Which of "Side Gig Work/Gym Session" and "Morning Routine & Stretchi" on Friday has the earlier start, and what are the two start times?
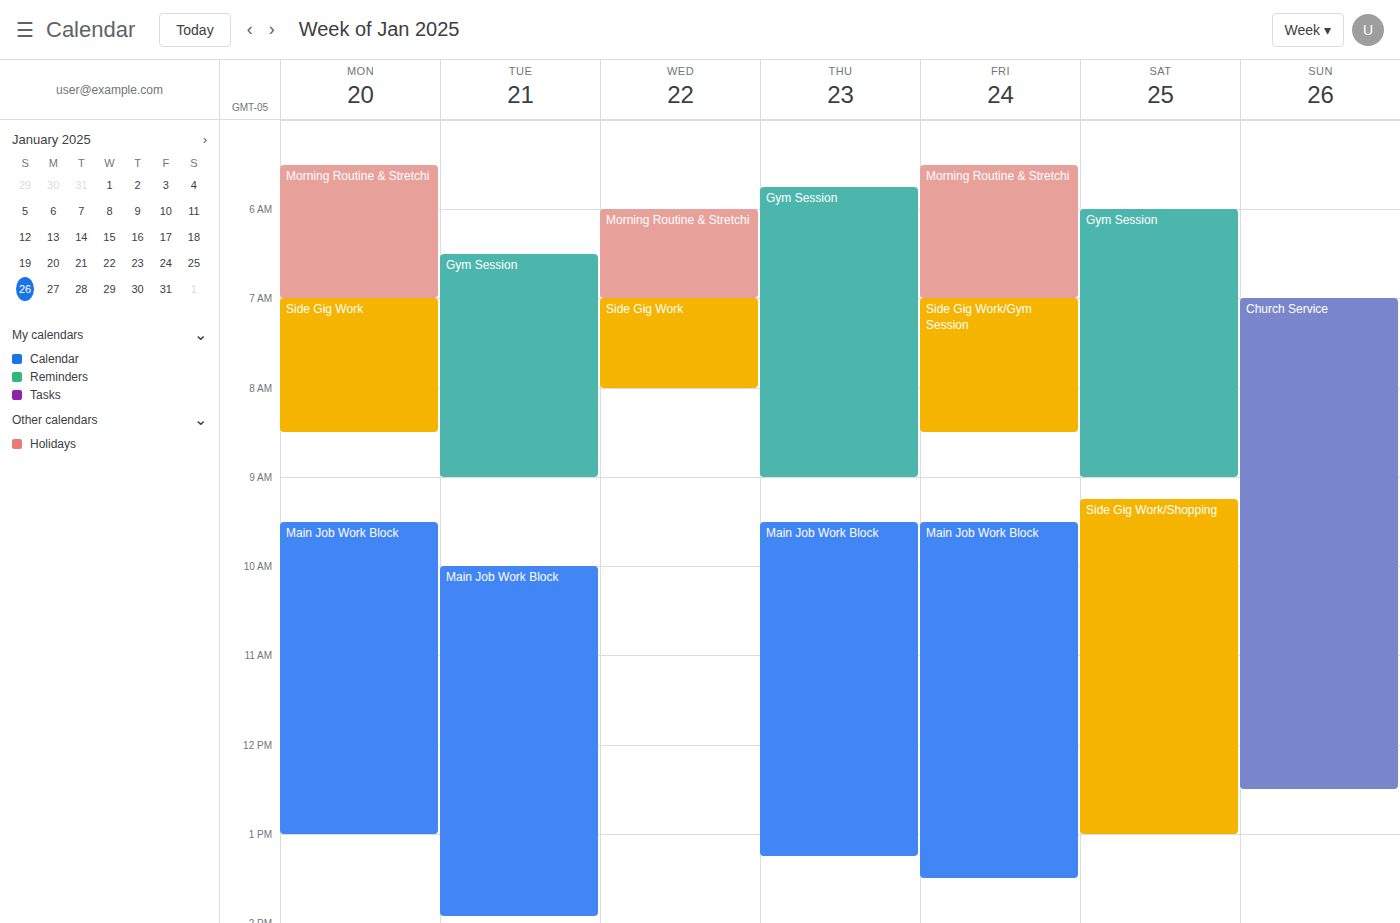
"Morning Routine & Stretchi" 5:30 AM; "Side Gig Work/Gym Session" 7:00 AM.